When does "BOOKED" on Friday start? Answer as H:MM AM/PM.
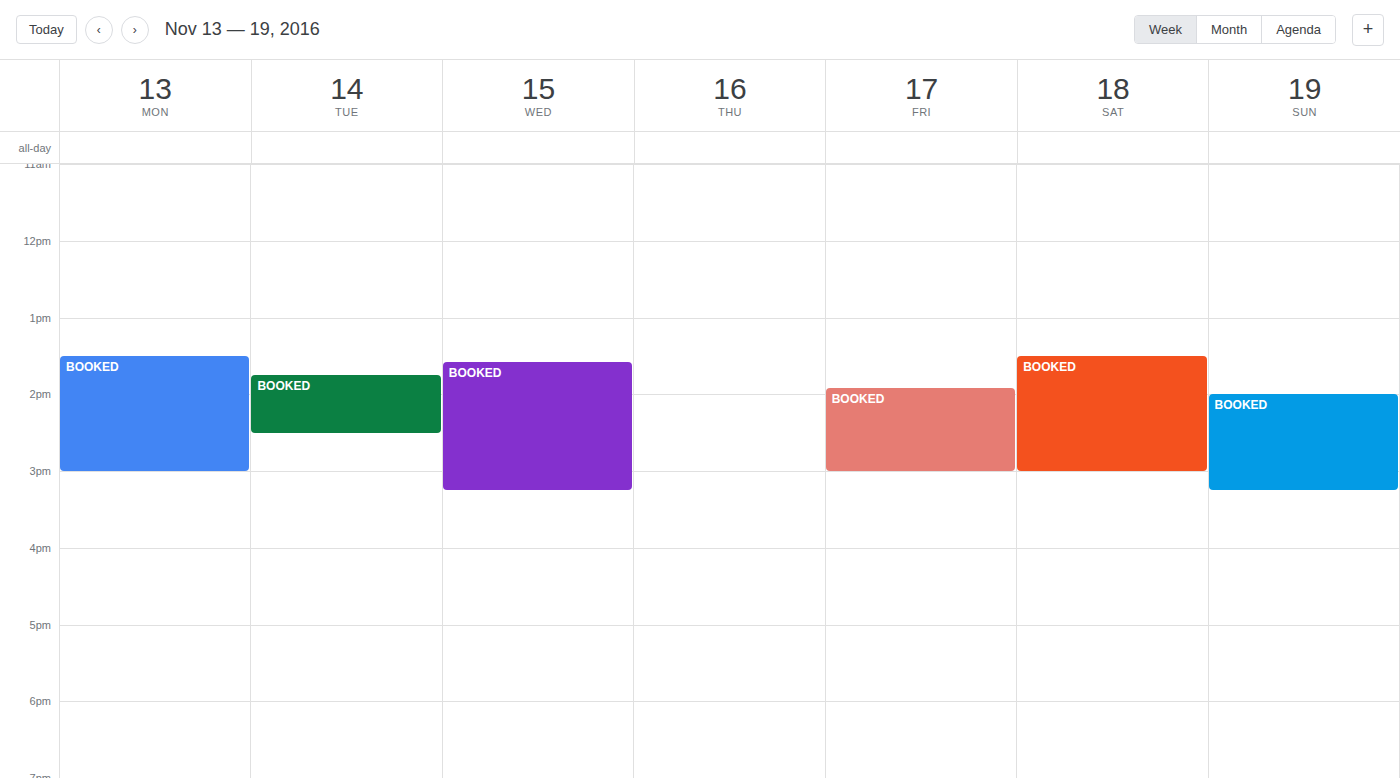
1:55 PM